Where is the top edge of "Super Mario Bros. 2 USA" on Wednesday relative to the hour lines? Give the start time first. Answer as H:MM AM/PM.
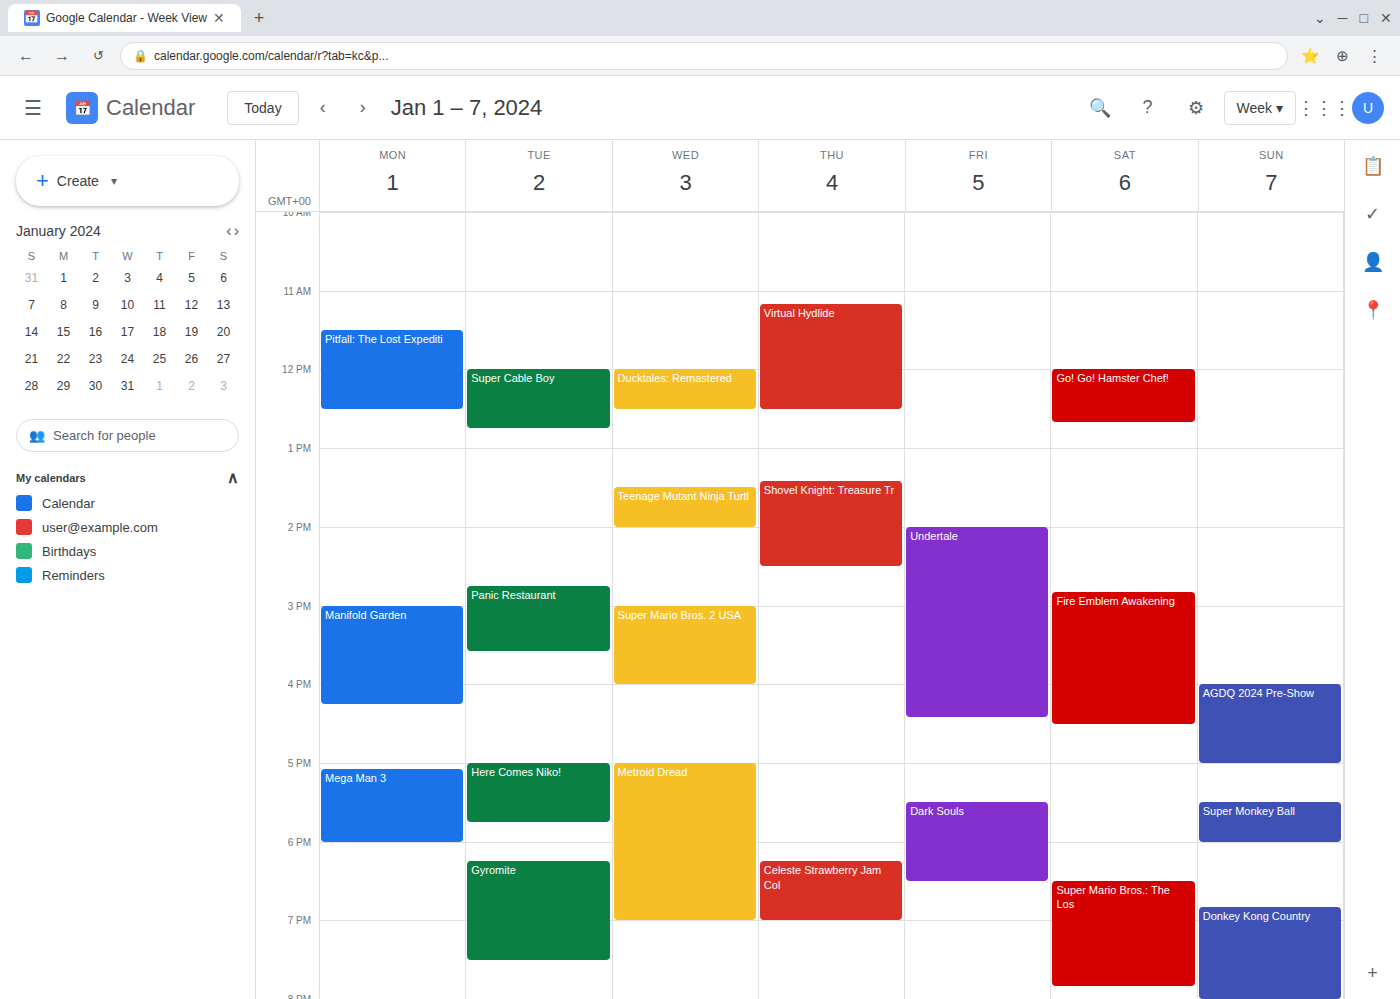
3:00 PM -- exactly on the 3 PM line.